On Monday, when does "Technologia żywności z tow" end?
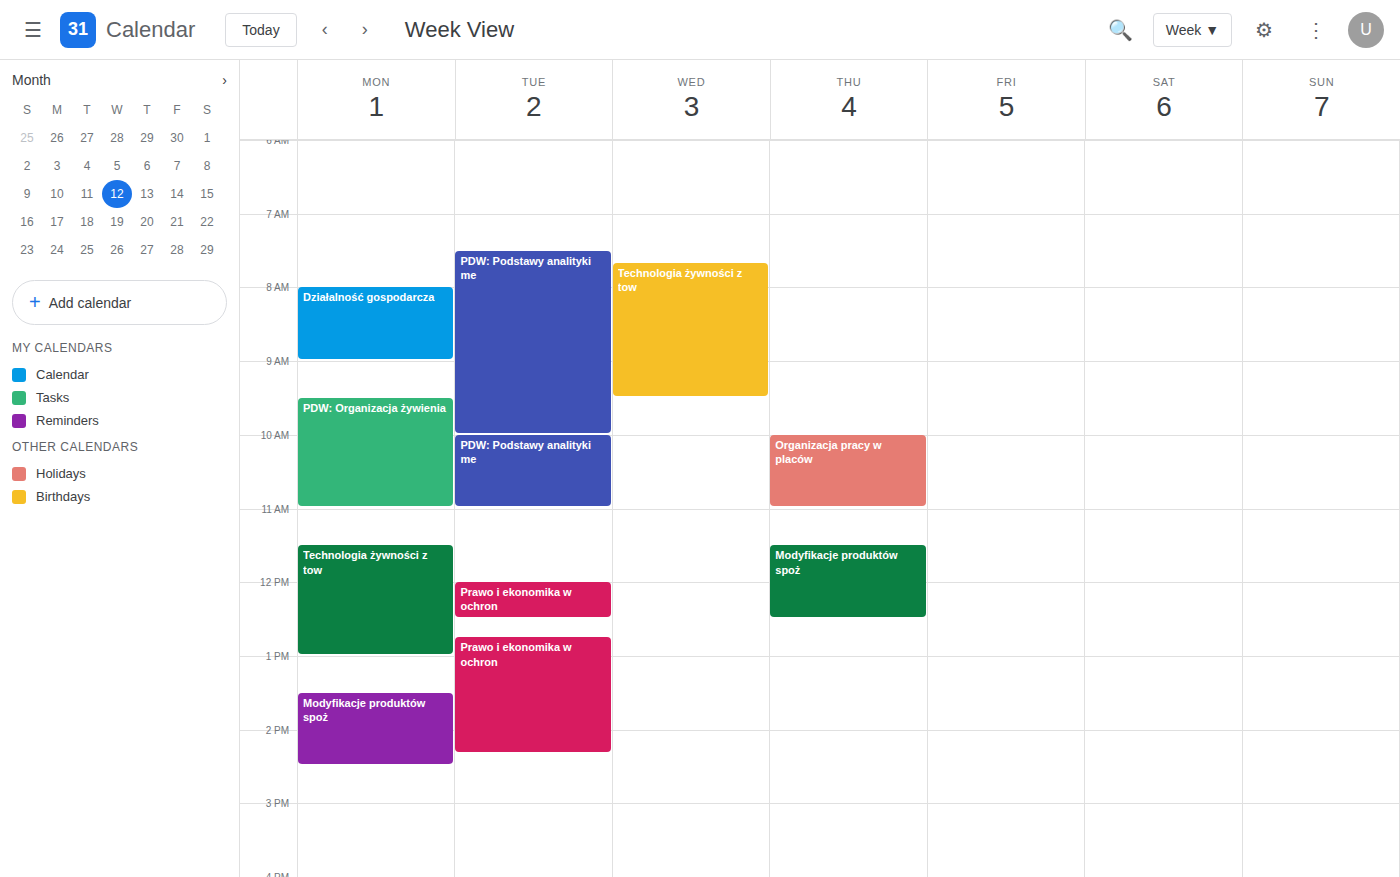
1:00 PM